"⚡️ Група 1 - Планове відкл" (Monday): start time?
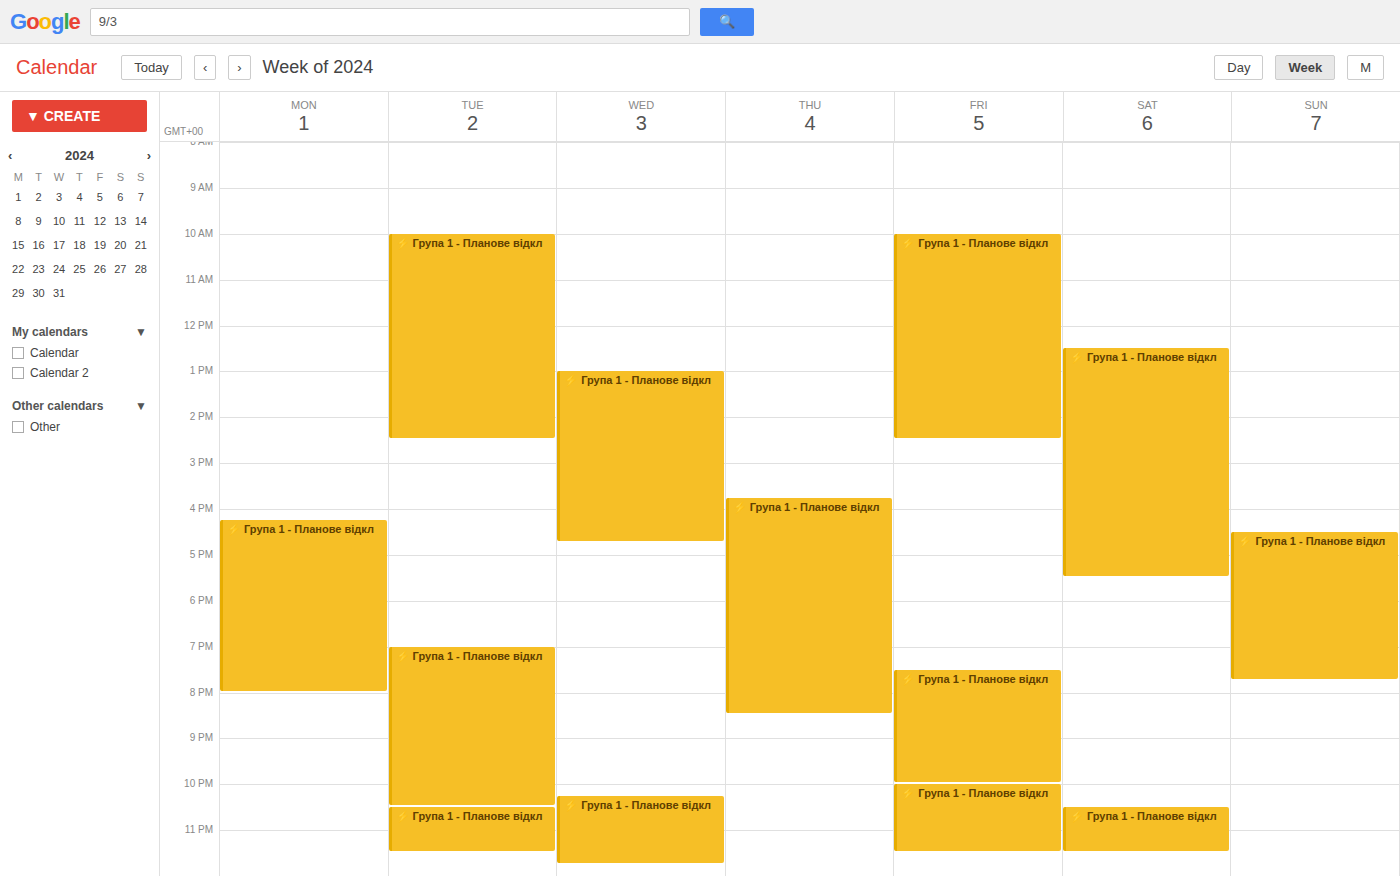
4:15 PM